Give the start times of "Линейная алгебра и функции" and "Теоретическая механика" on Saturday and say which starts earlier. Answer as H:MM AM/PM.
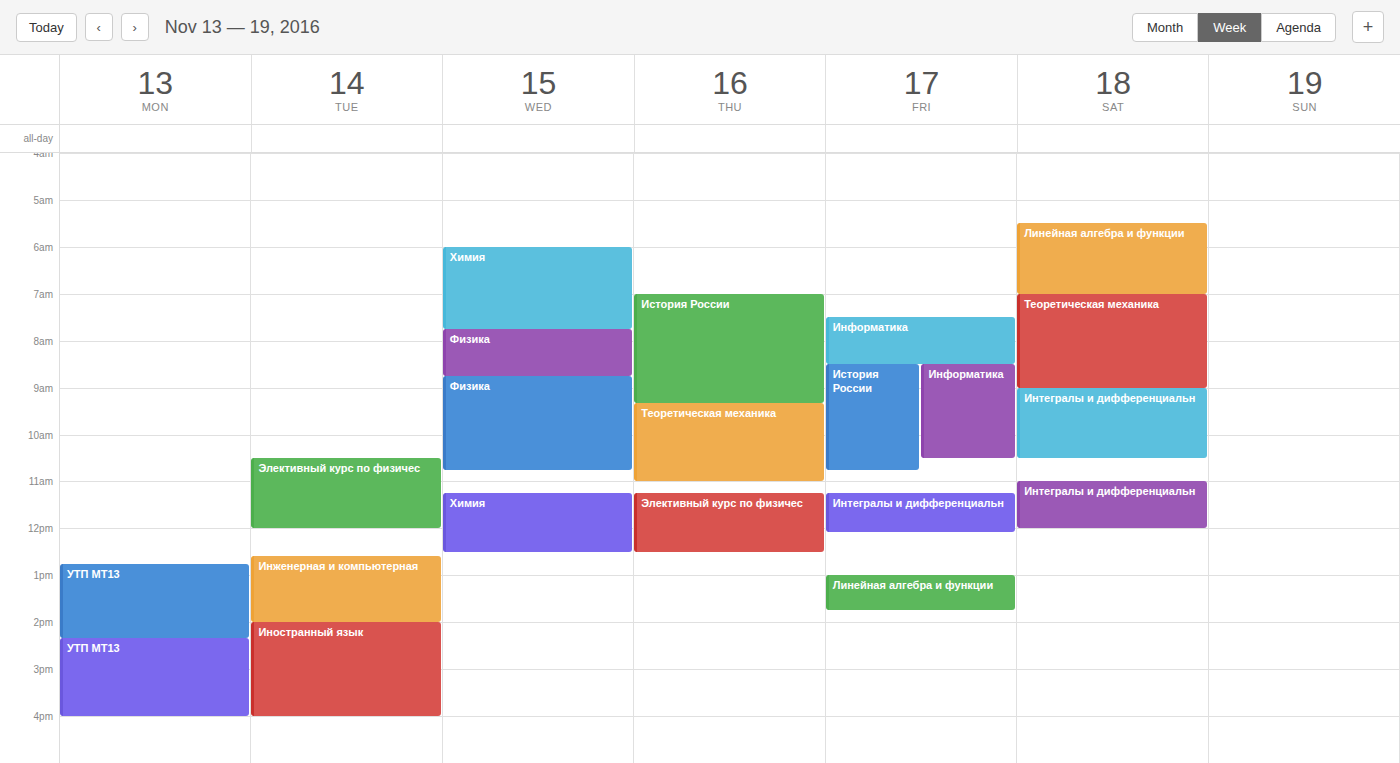
"Линейная алгебра и функции" 5:30 AM; "Теоретическая механика" 7:00 AM.